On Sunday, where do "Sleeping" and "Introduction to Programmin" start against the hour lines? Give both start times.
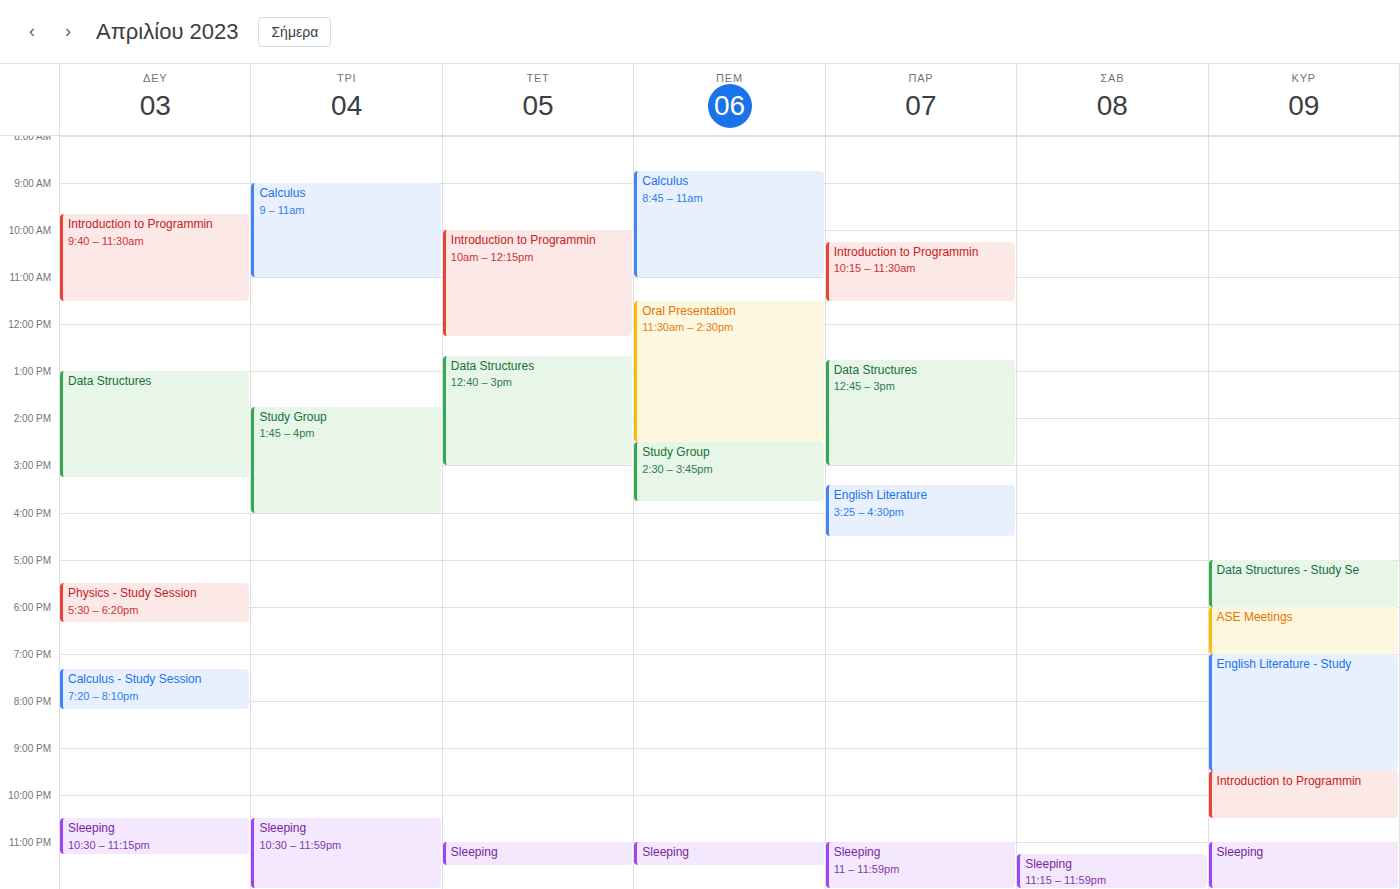
"Sleeping": 11:00 PM, exactly on the 11 PM line. "Introduction to Programmin": 9:30 PM, halfway between the 9 PM and 10 PM lines.